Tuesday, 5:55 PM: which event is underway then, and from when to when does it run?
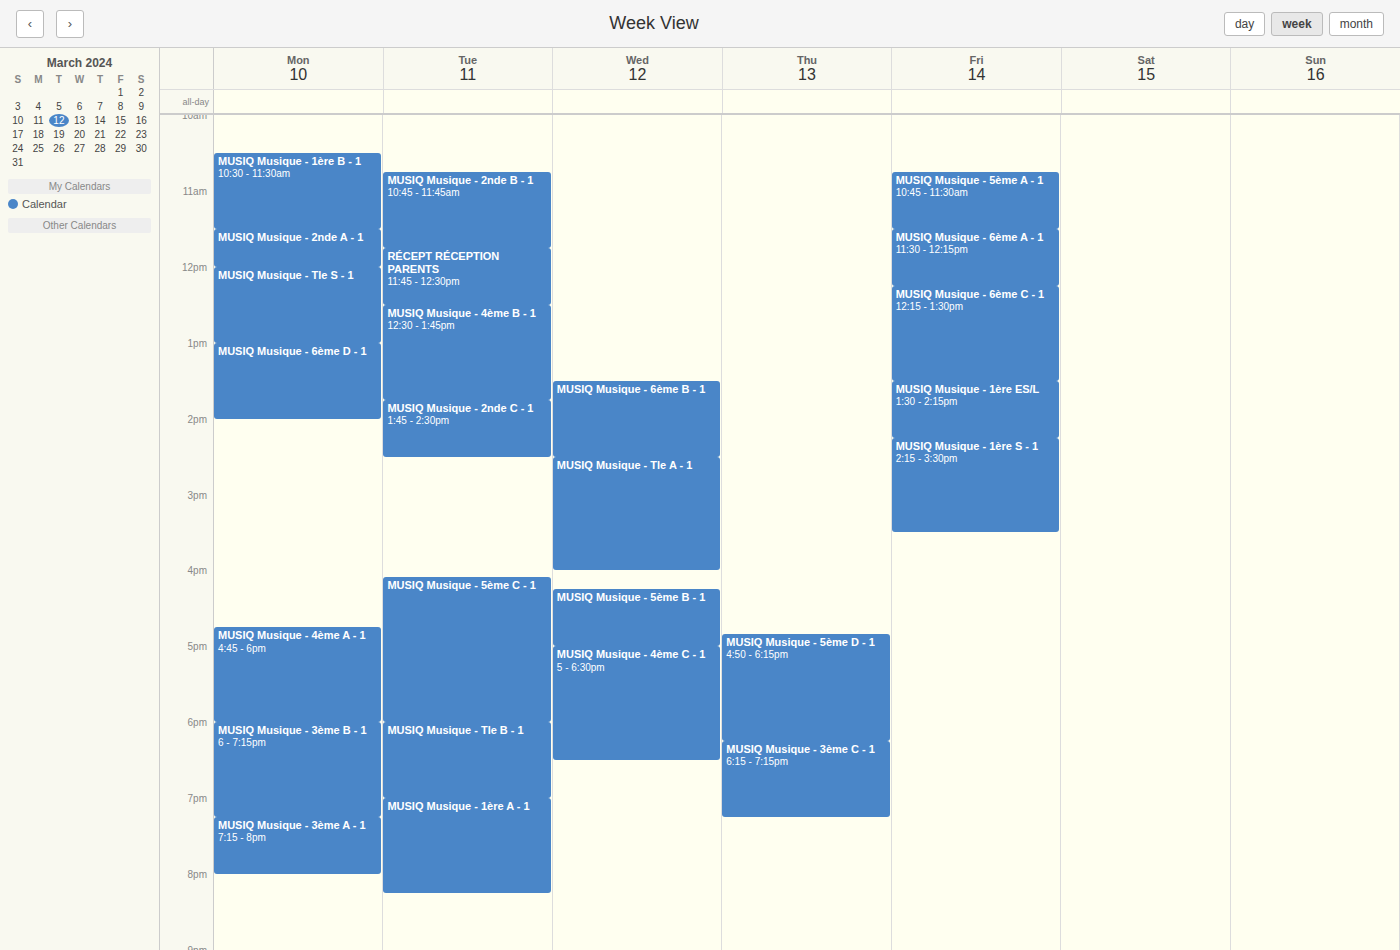
"MUSIQ Musique - 5ème C - 1", 4:05 PM to 6:00 PM